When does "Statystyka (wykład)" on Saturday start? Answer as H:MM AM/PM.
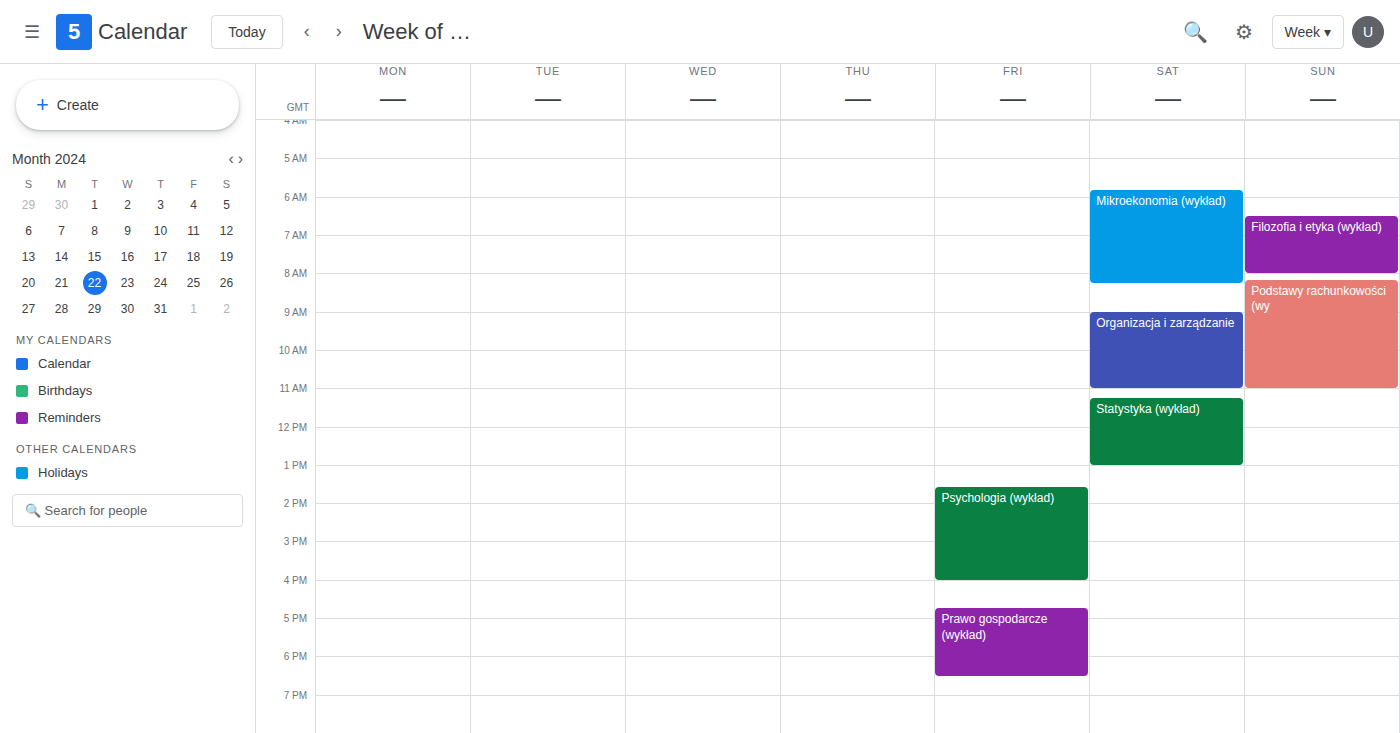
11:15 AM